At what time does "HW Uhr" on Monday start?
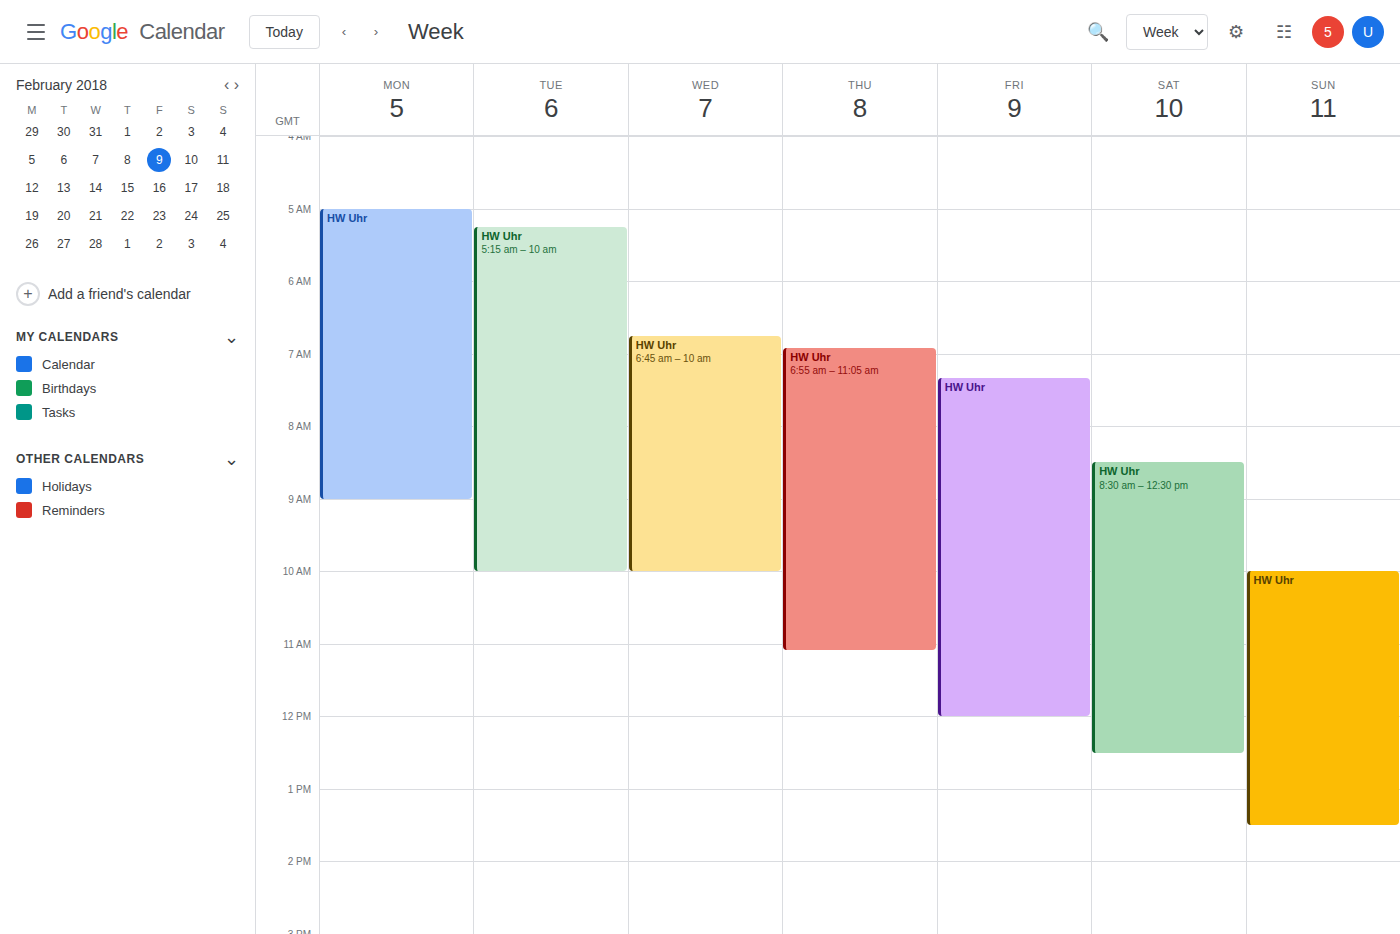
5:00 AM